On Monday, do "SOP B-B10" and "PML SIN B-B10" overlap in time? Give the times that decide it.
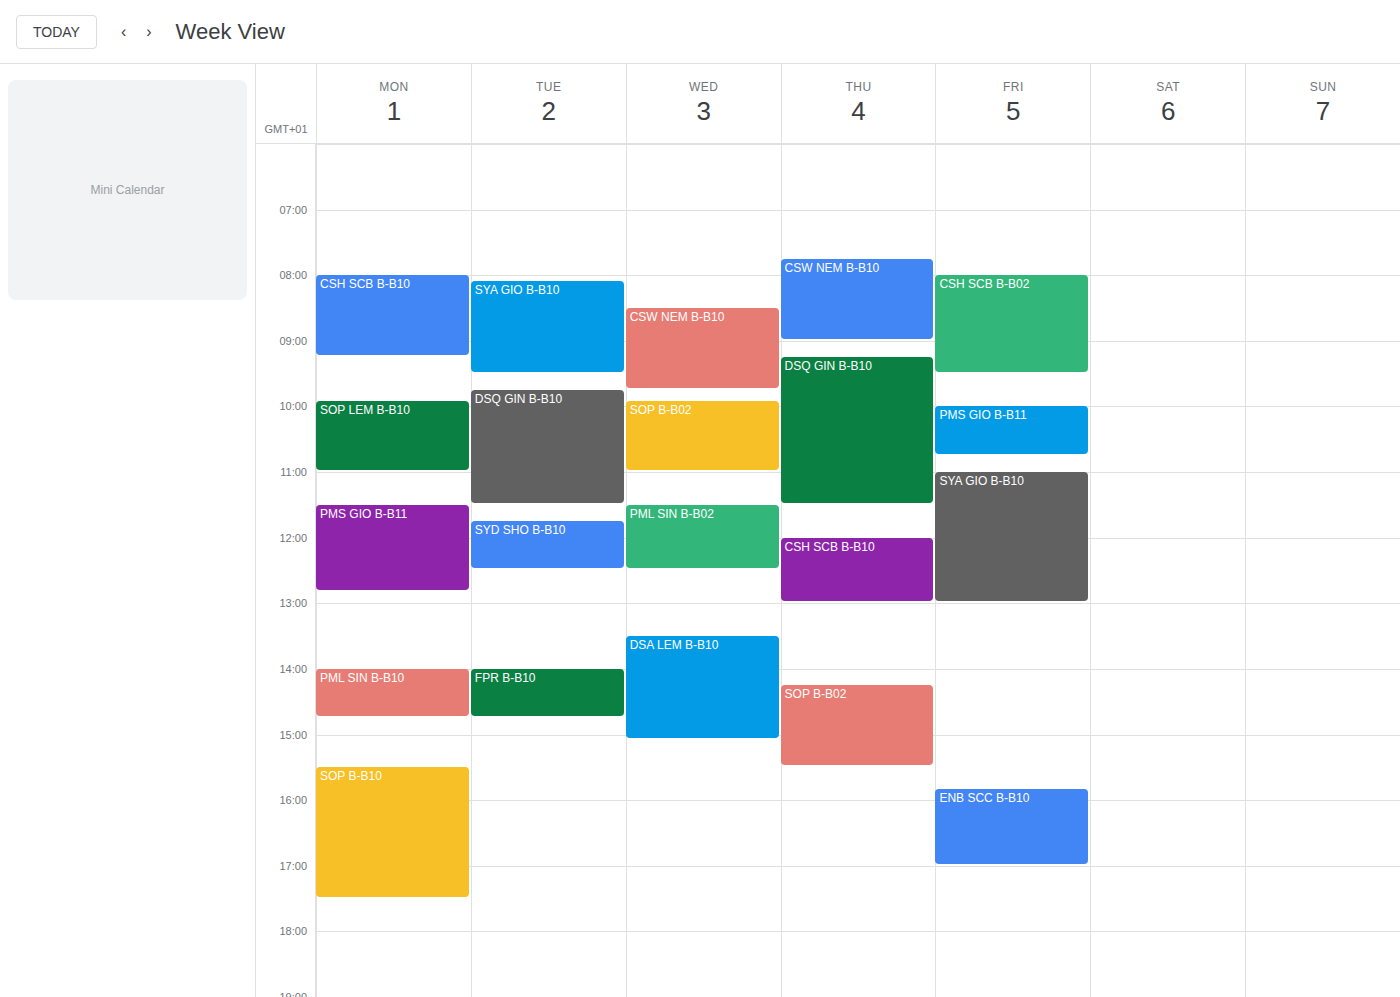
"PML SIN B-B10" ends at 2:45 PM and "SOP B-B10" starts at 3:30 PM -- no overlap.